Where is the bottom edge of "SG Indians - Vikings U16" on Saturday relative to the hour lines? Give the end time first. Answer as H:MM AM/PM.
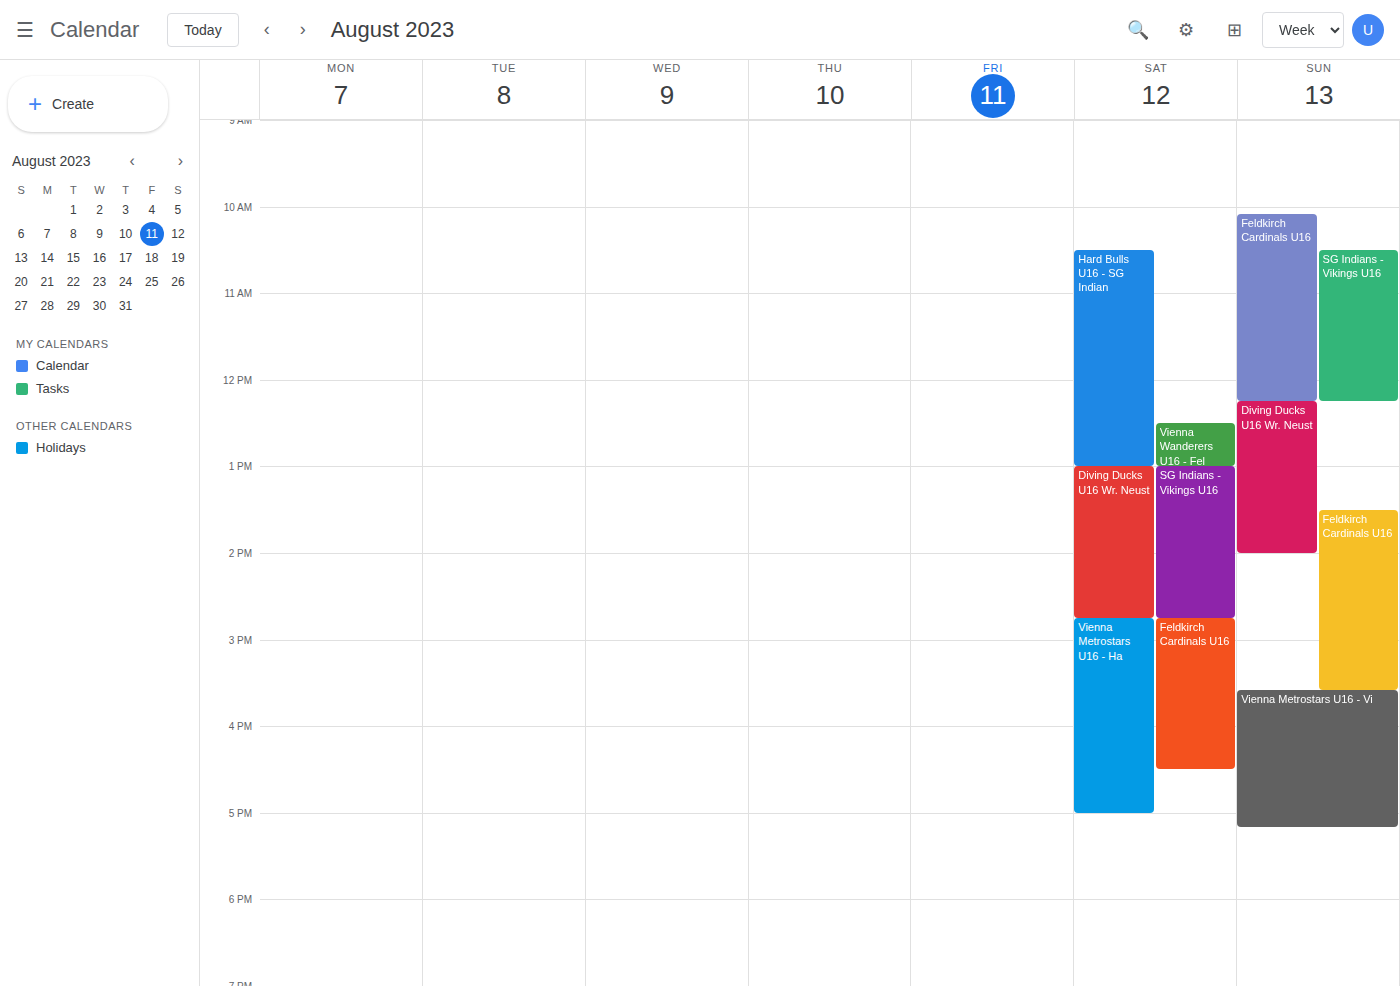
2:45 PM -- neither: three quarters of the way from the 2 PM line to the 3 PM line.